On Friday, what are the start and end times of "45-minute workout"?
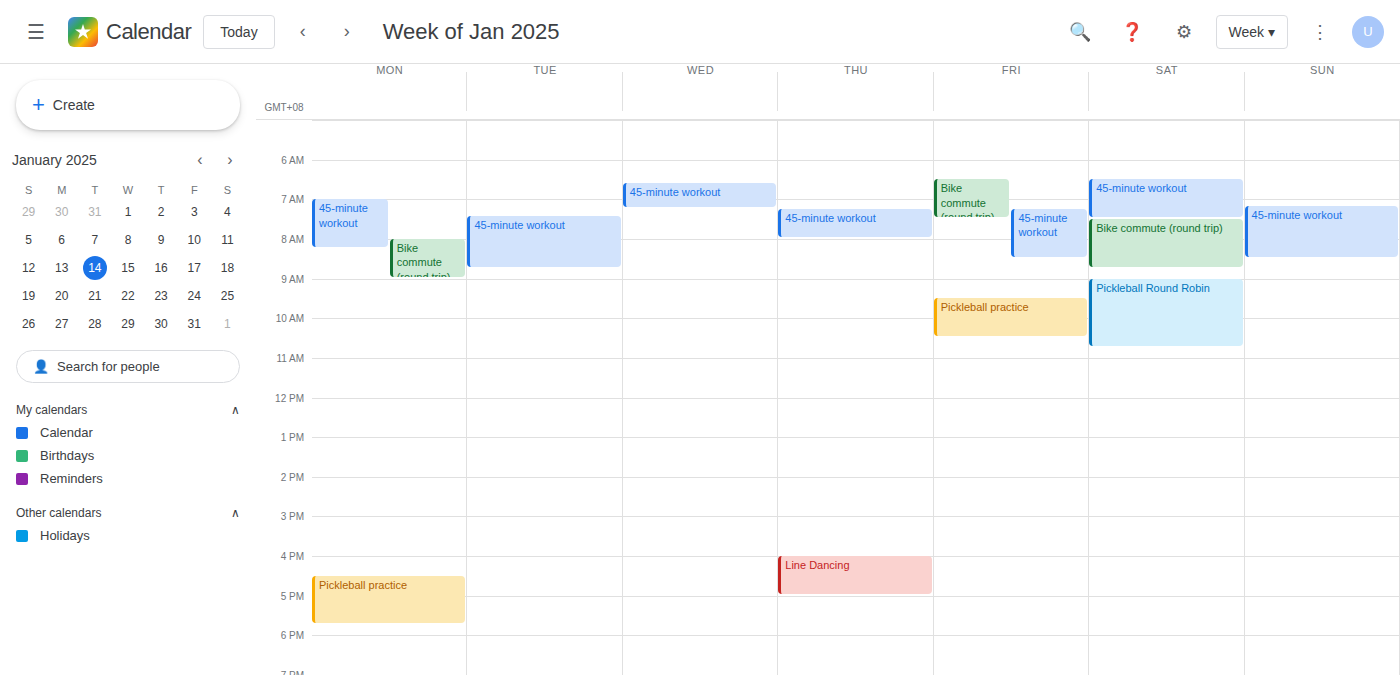
7:15 AM to 8:30 AM